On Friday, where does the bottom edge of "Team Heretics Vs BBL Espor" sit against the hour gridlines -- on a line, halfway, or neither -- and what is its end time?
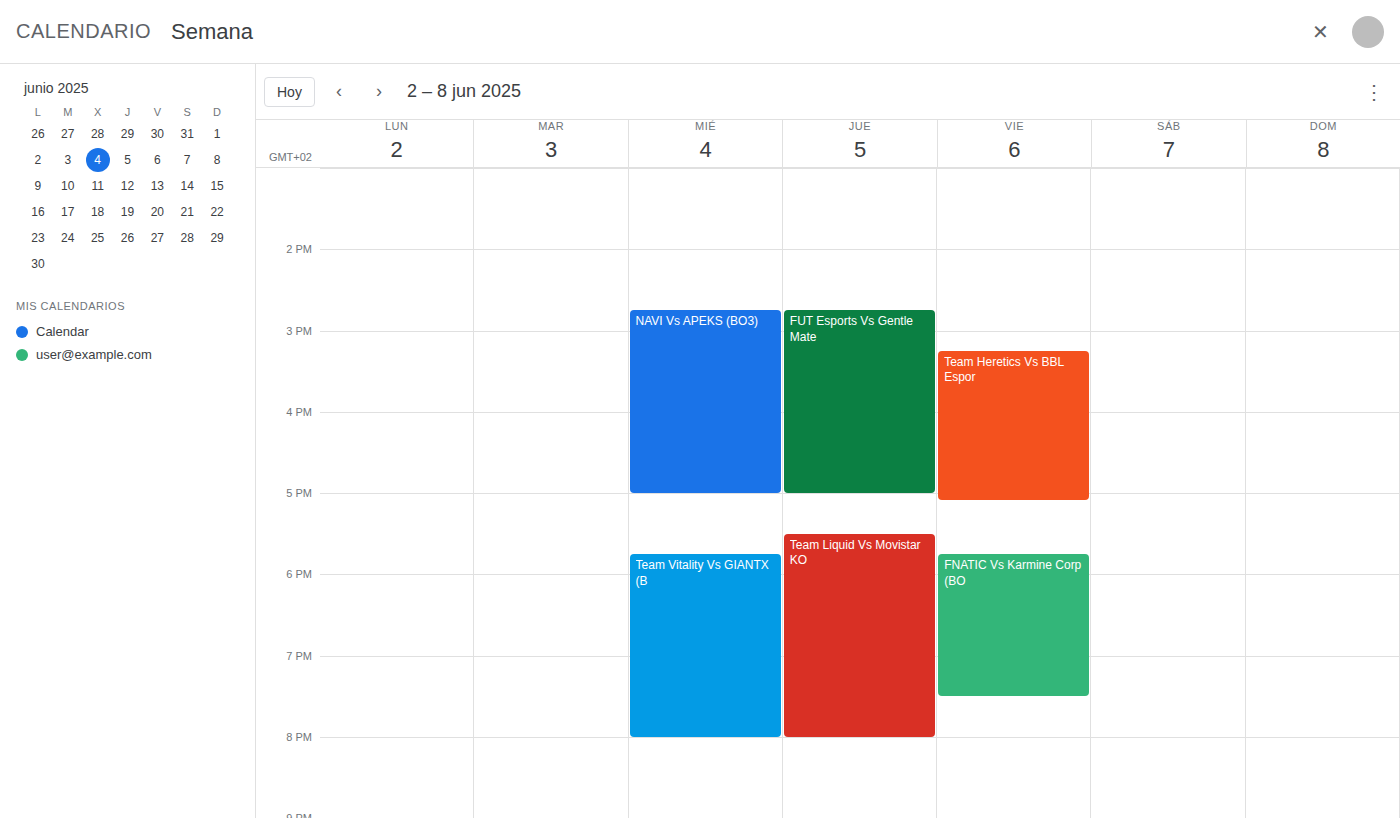
5:05 PM -- neither: 5 minutes below the 5 PM line and 55 minutes above the 6 PM line.